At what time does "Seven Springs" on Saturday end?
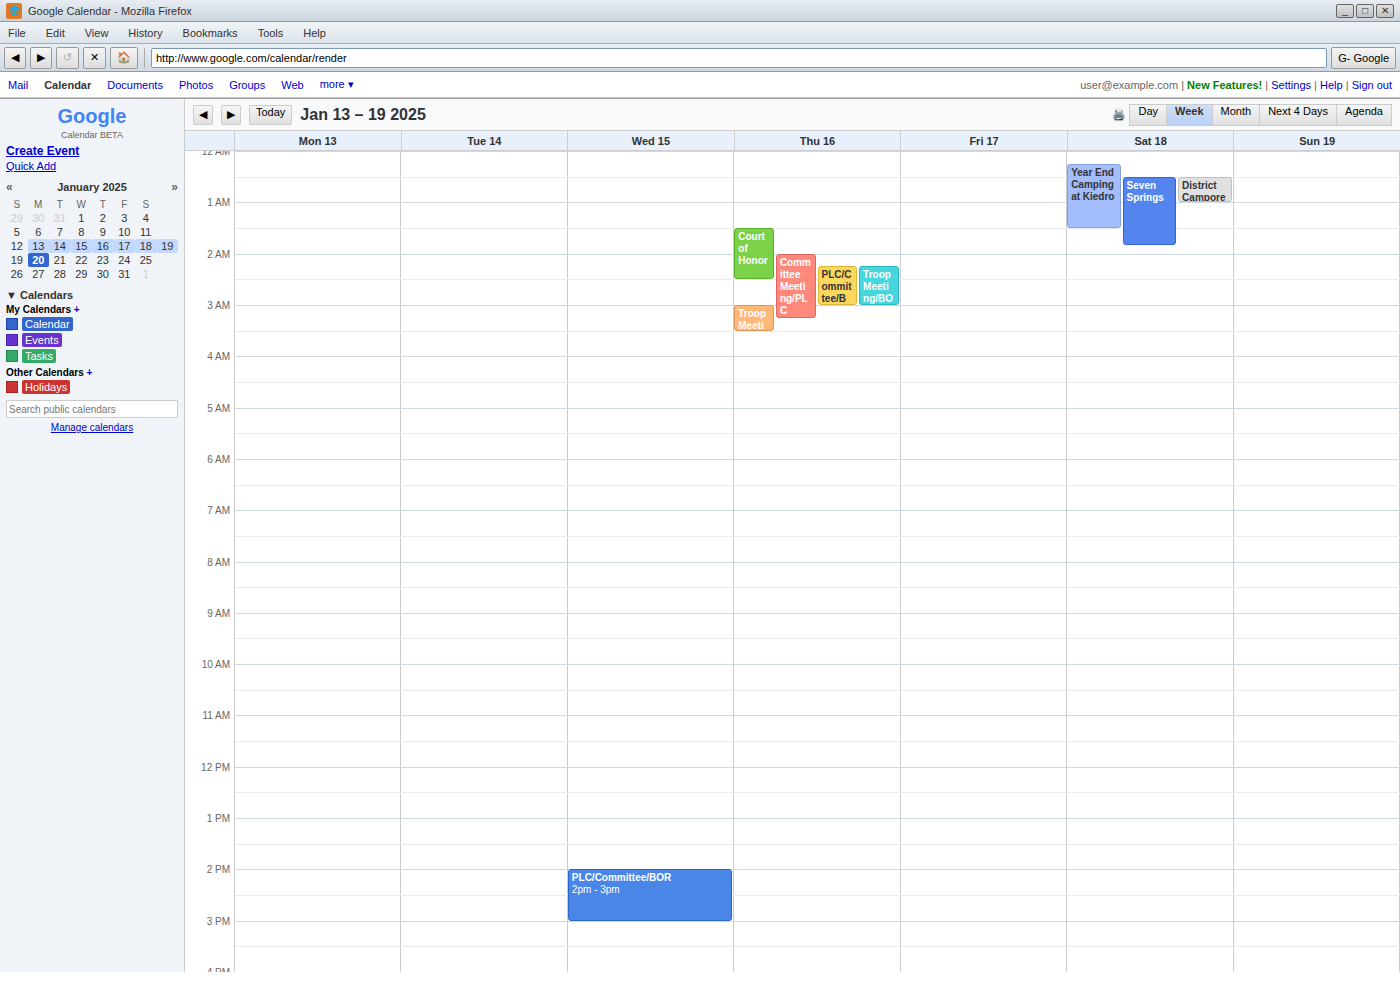
1:50 AM